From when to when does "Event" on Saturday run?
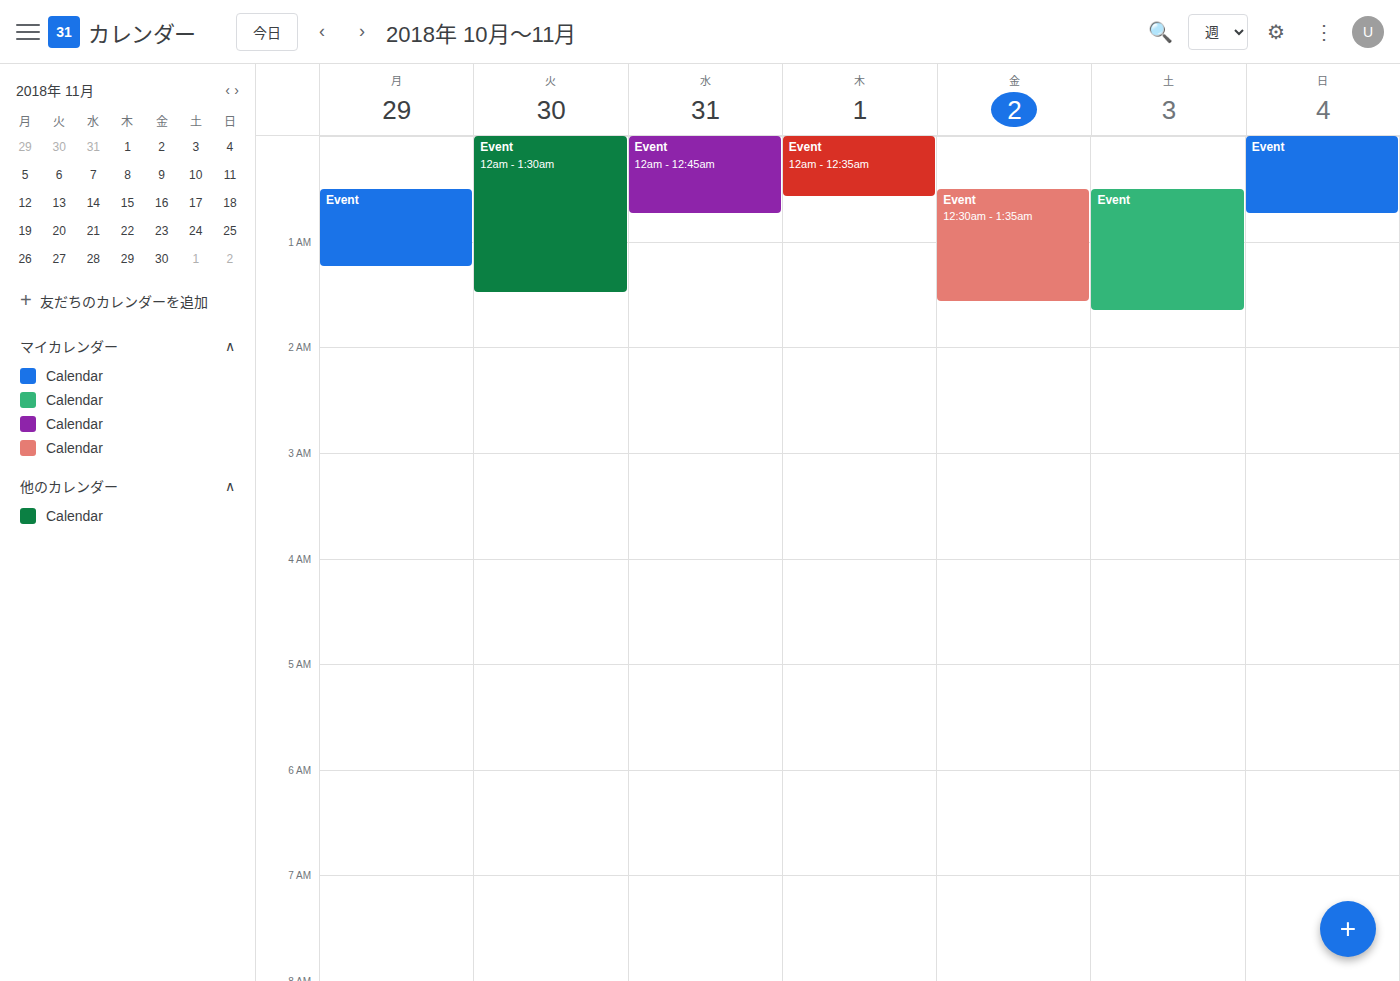
00:30 to 01:40